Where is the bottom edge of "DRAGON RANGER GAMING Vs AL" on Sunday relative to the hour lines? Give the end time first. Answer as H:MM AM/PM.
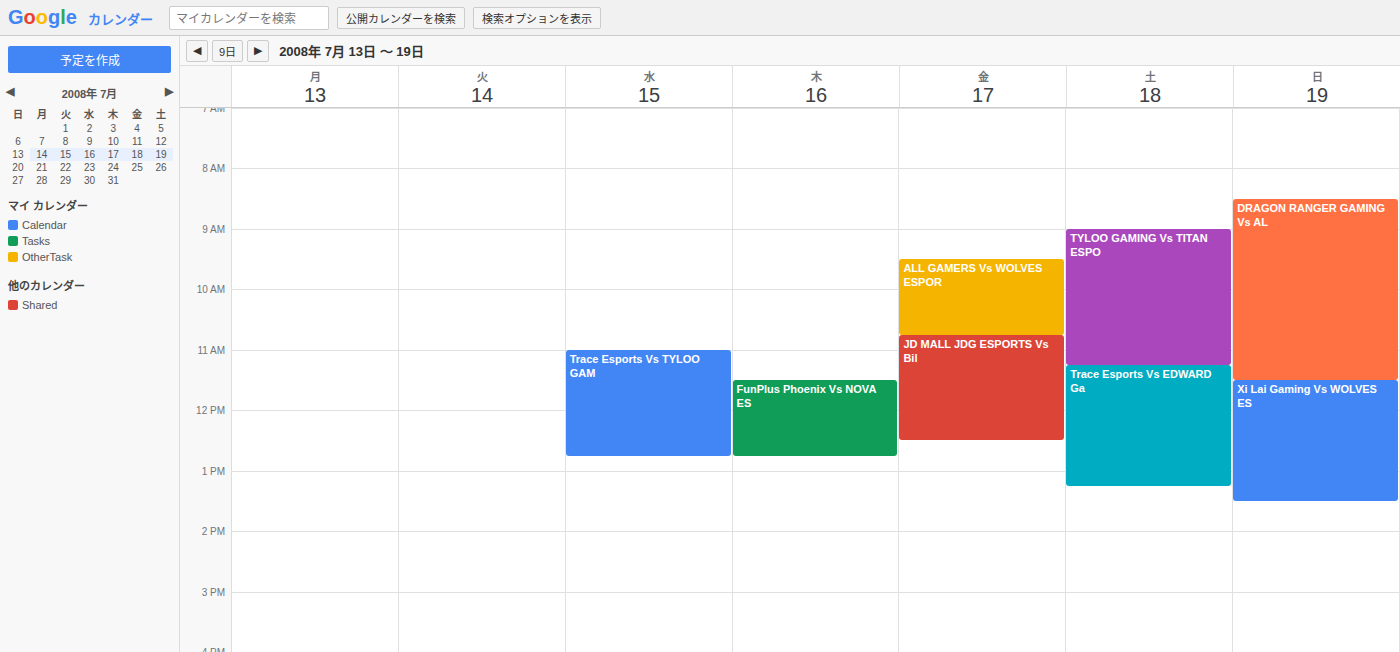
11:30 AM -- halfway between the 11 AM and 12 PM lines.